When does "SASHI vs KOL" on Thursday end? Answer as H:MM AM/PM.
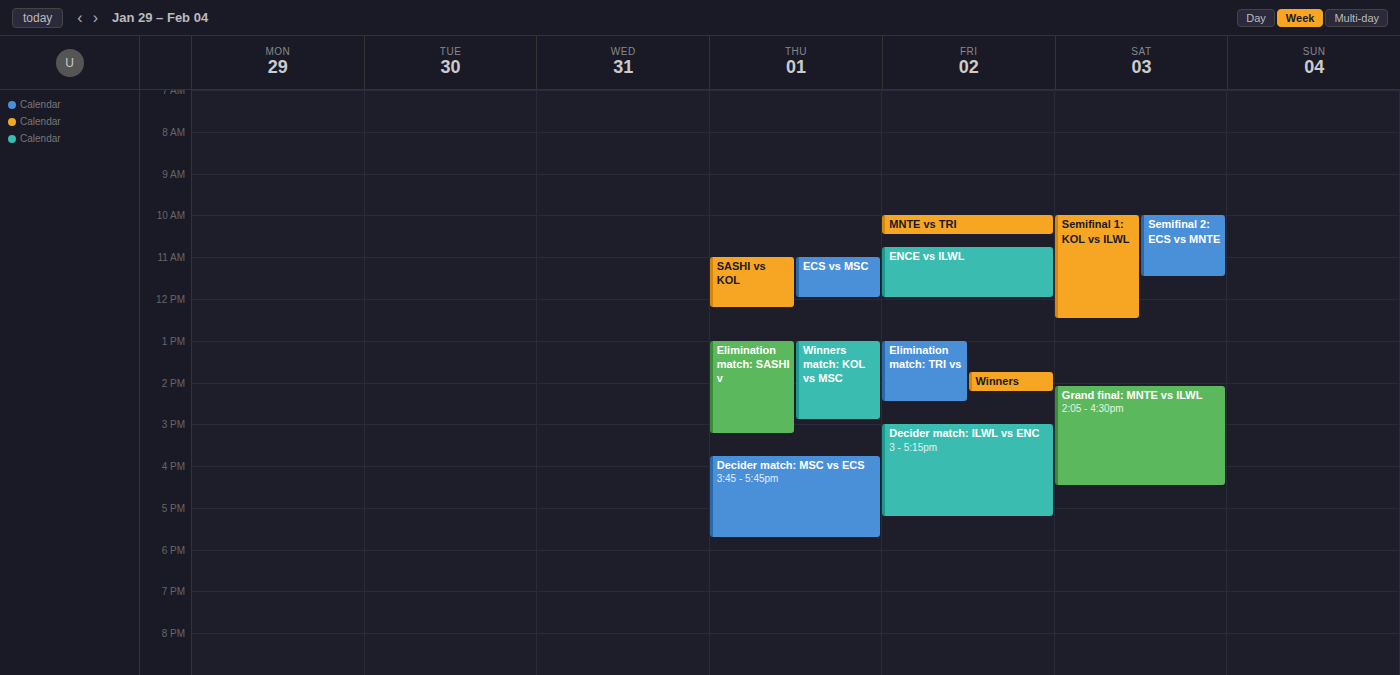
12:15 PM